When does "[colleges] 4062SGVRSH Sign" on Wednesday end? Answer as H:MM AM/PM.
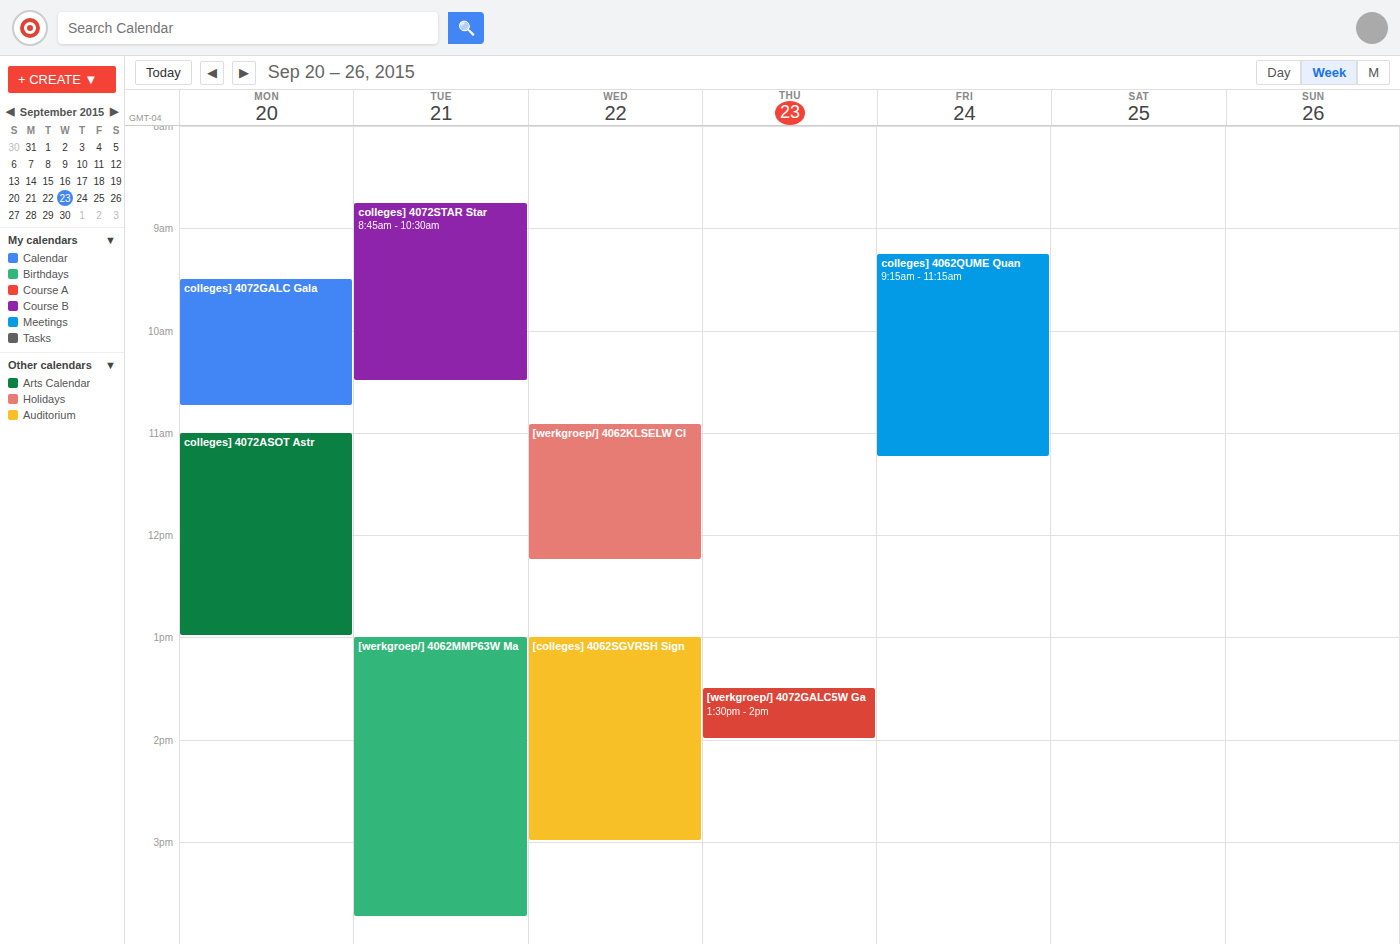
3:00 PM